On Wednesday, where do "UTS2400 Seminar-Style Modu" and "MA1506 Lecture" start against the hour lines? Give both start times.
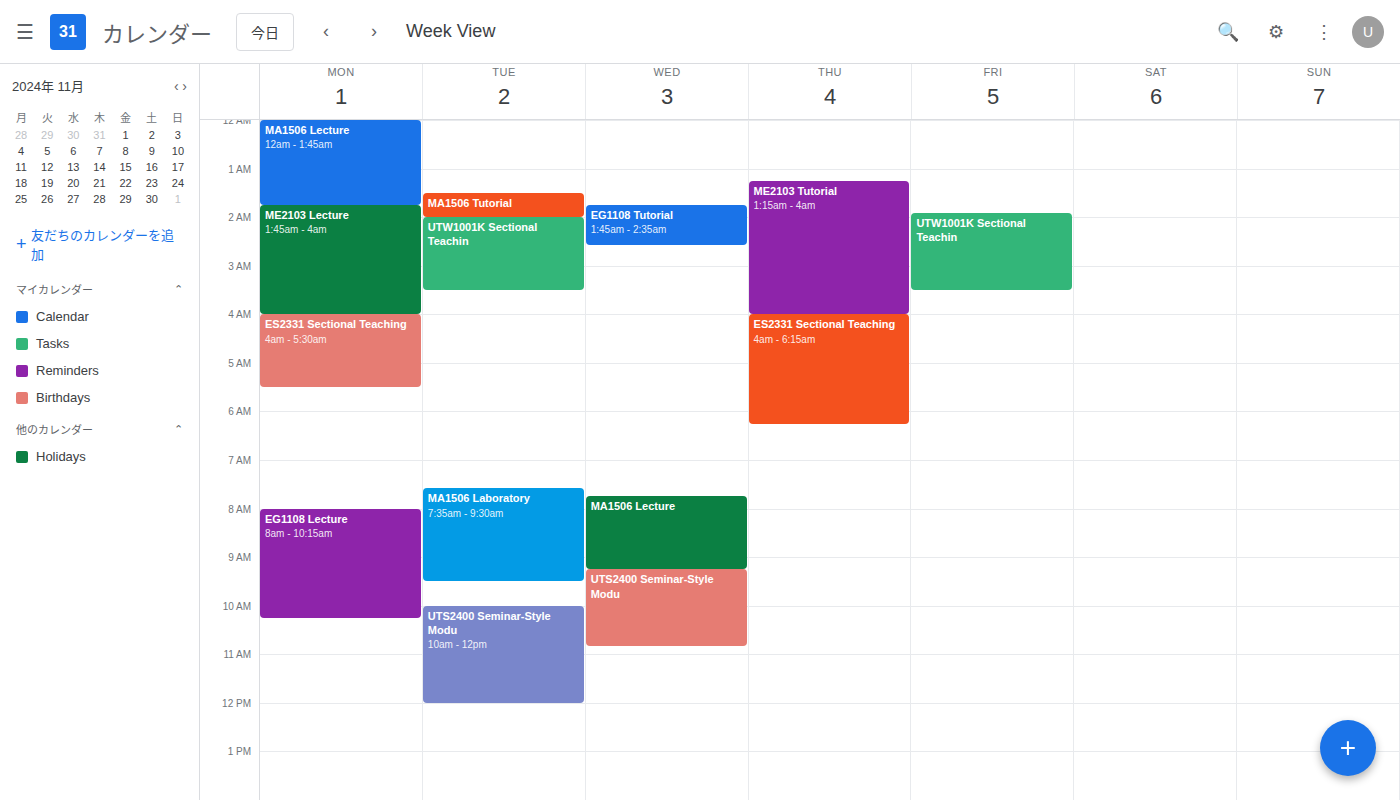
"UTS2400 Seminar-Style Modu": 9:15 AM, neither: a quarter of the way from the 9 AM line to the 10 AM line. "MA1506 Lecture": 7:45 AM, neither: three quarters of the way from the 7 AM line to the 8 AM line.